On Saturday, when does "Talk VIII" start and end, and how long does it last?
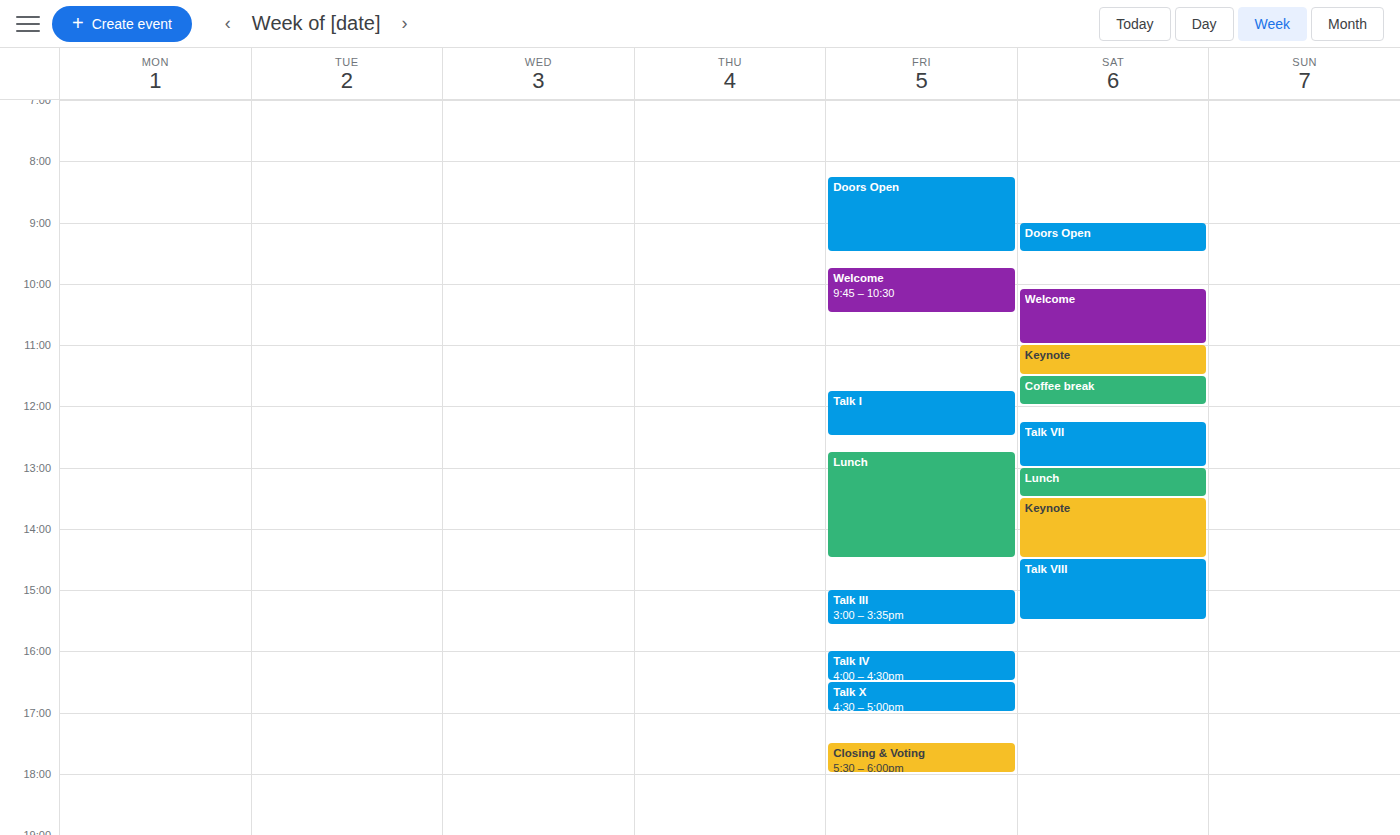
2:30 PM to 3:30 PM, 1 hour